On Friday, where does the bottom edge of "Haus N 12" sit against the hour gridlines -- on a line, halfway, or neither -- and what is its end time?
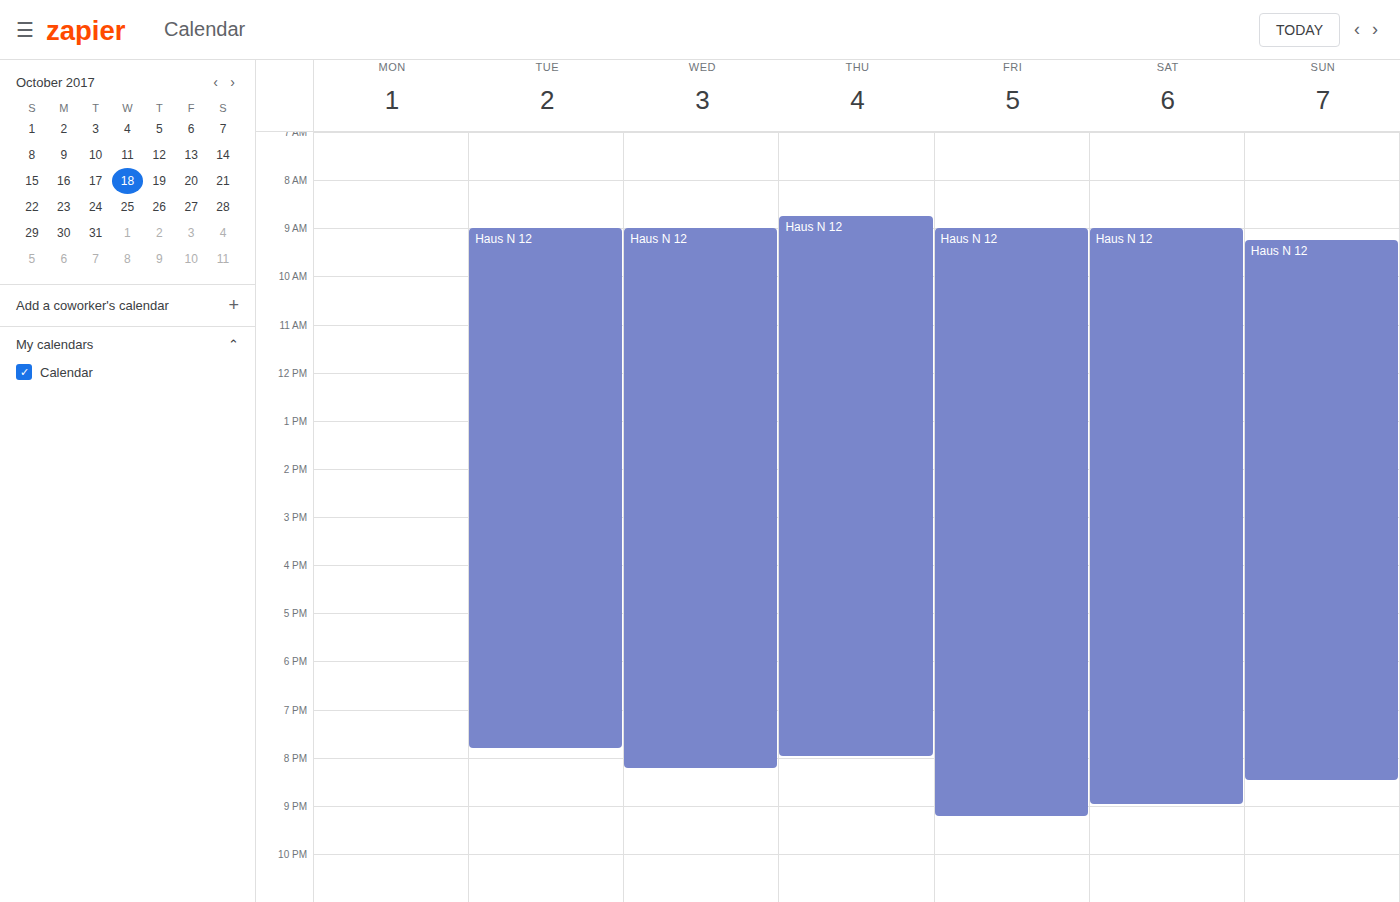
9:15 PM -- neither: a quarter of the way from the 9 PM line to the 10 PM line.